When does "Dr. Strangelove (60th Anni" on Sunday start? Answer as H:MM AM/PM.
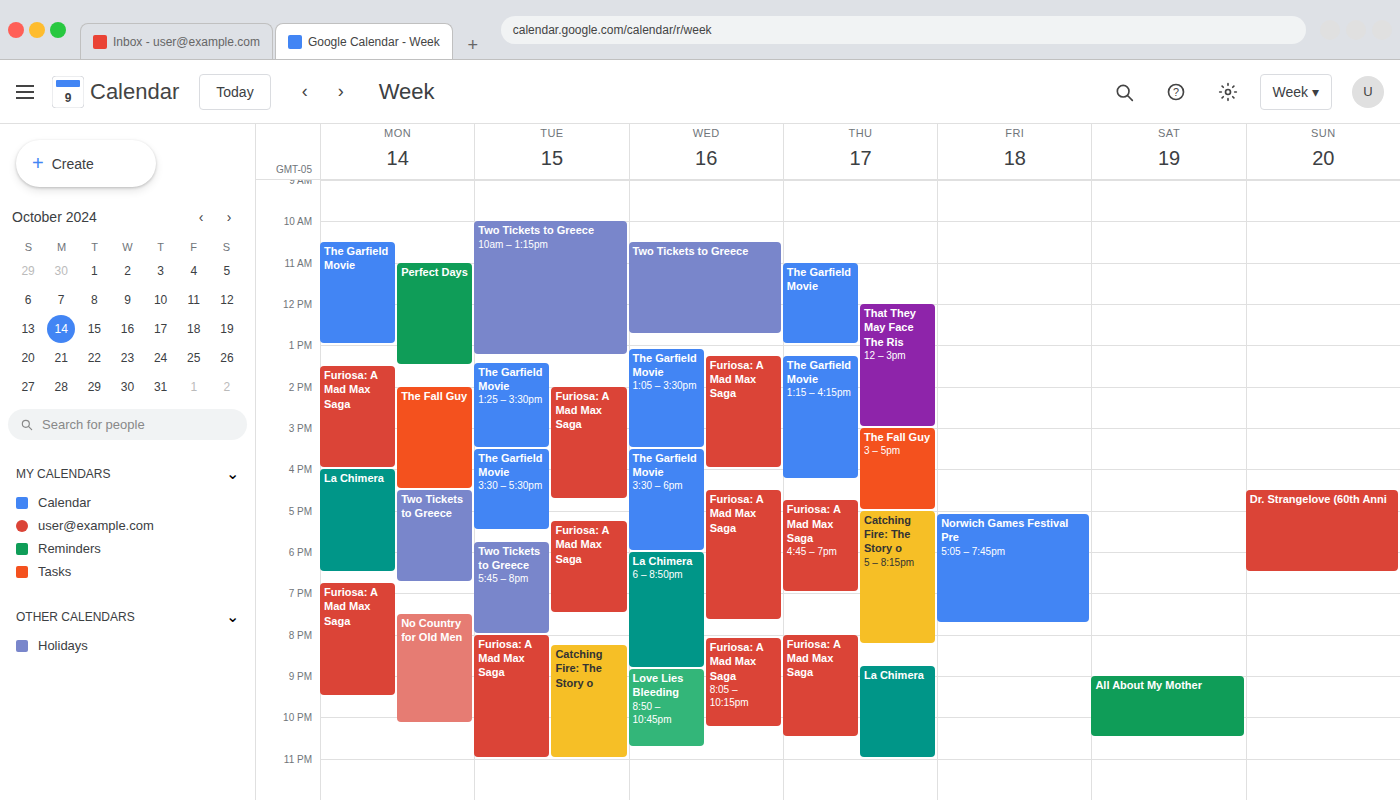
4:30 PM